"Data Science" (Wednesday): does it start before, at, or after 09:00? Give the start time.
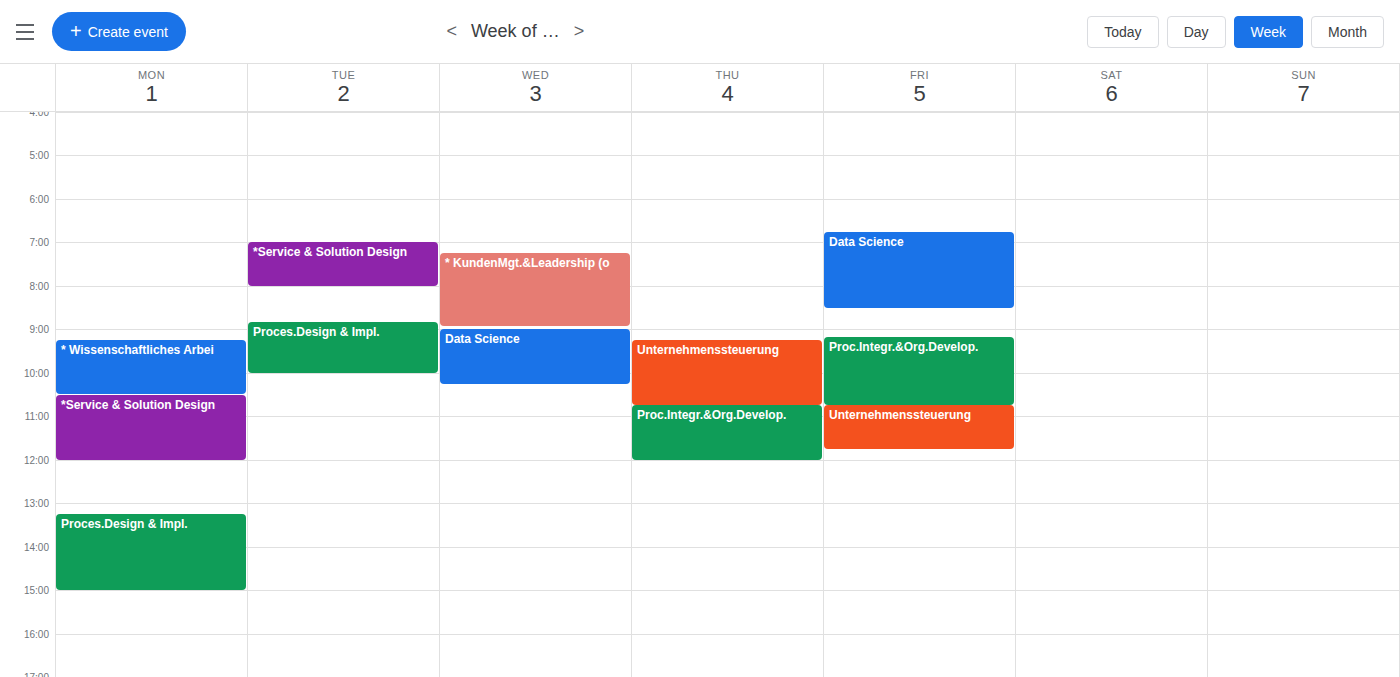
09:00 -- exactly at 09:00, on the 09:00 line.